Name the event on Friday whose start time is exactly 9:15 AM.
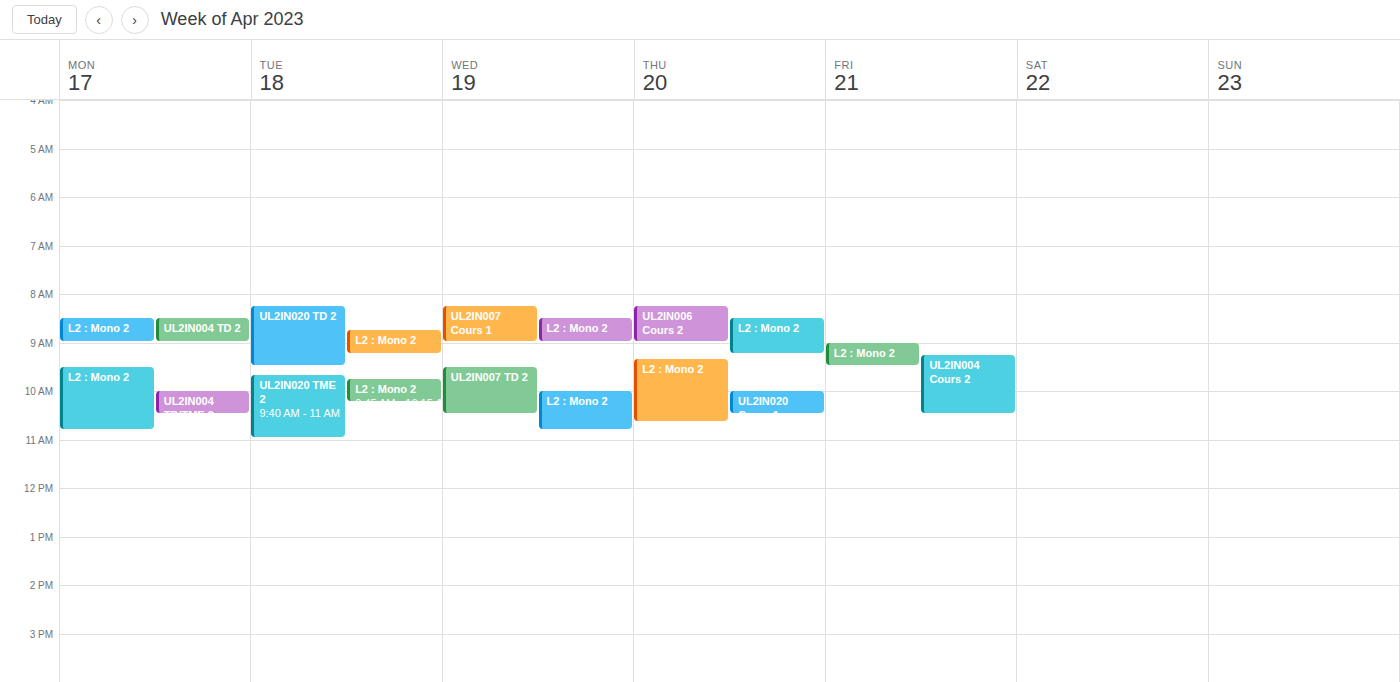
"UL2IN004 Cours 2"